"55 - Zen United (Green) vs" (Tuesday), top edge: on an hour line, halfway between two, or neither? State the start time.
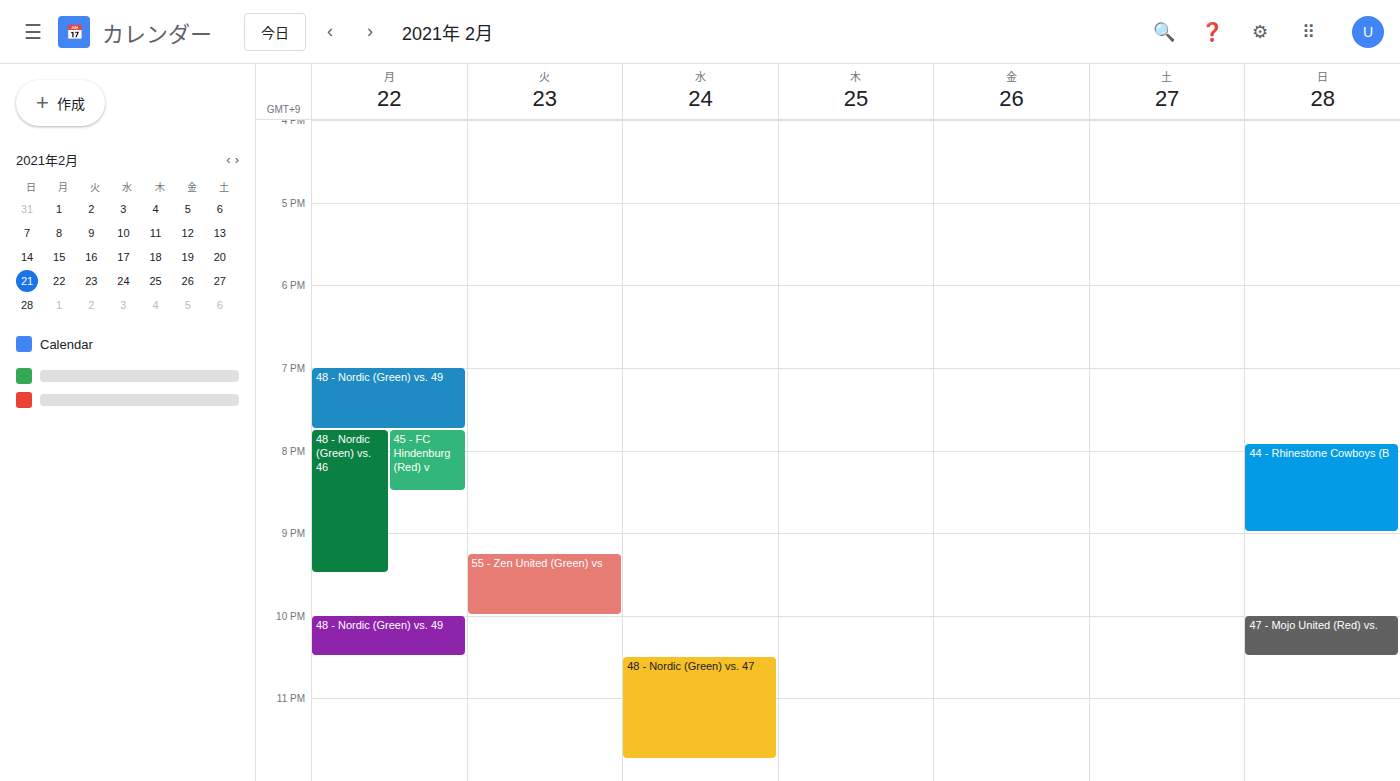
9:15 PM -- neither: a quarter of the way from the 9 PM line to the 10 PM line.